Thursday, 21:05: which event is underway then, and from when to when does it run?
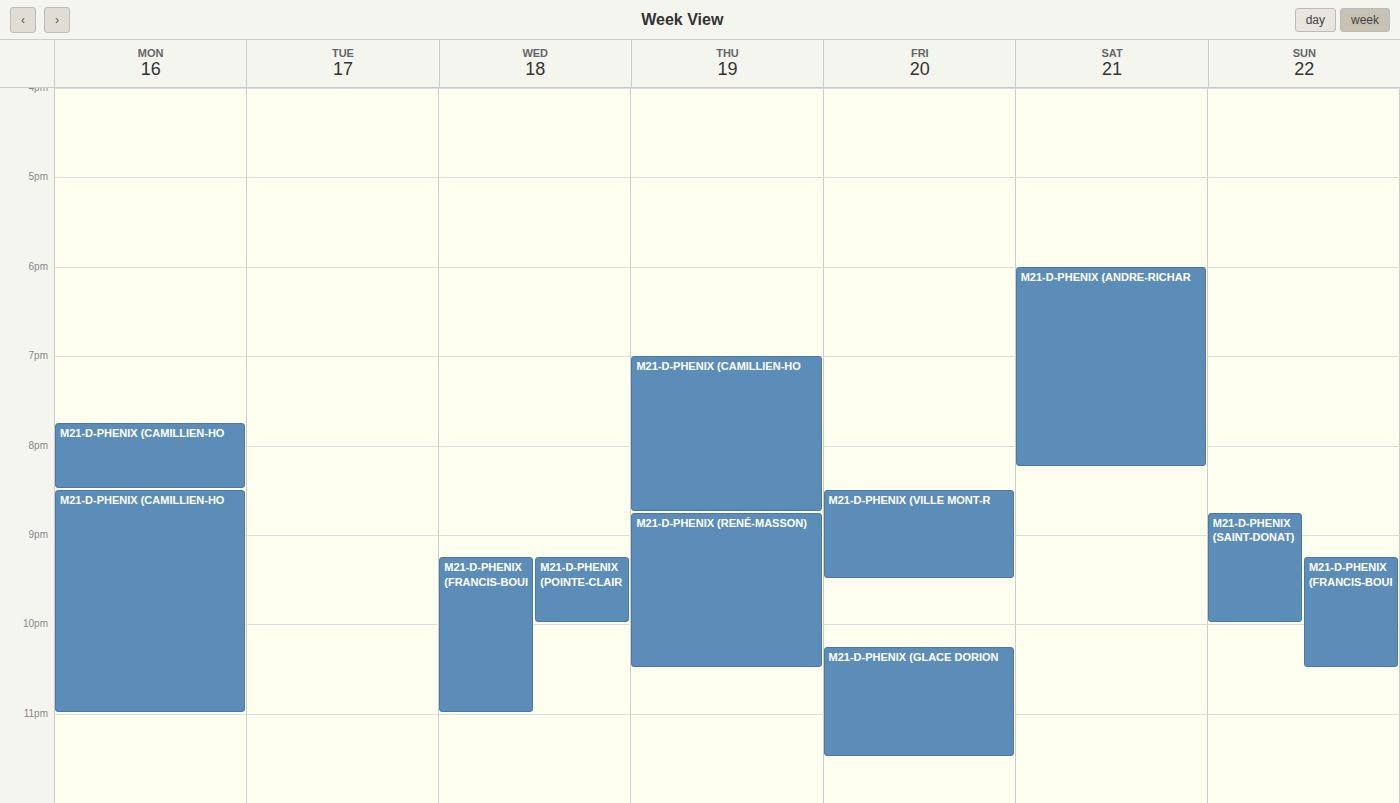
"M21-D-PHENIX (RENÉ-MASSON)", 20:45 to 22:30